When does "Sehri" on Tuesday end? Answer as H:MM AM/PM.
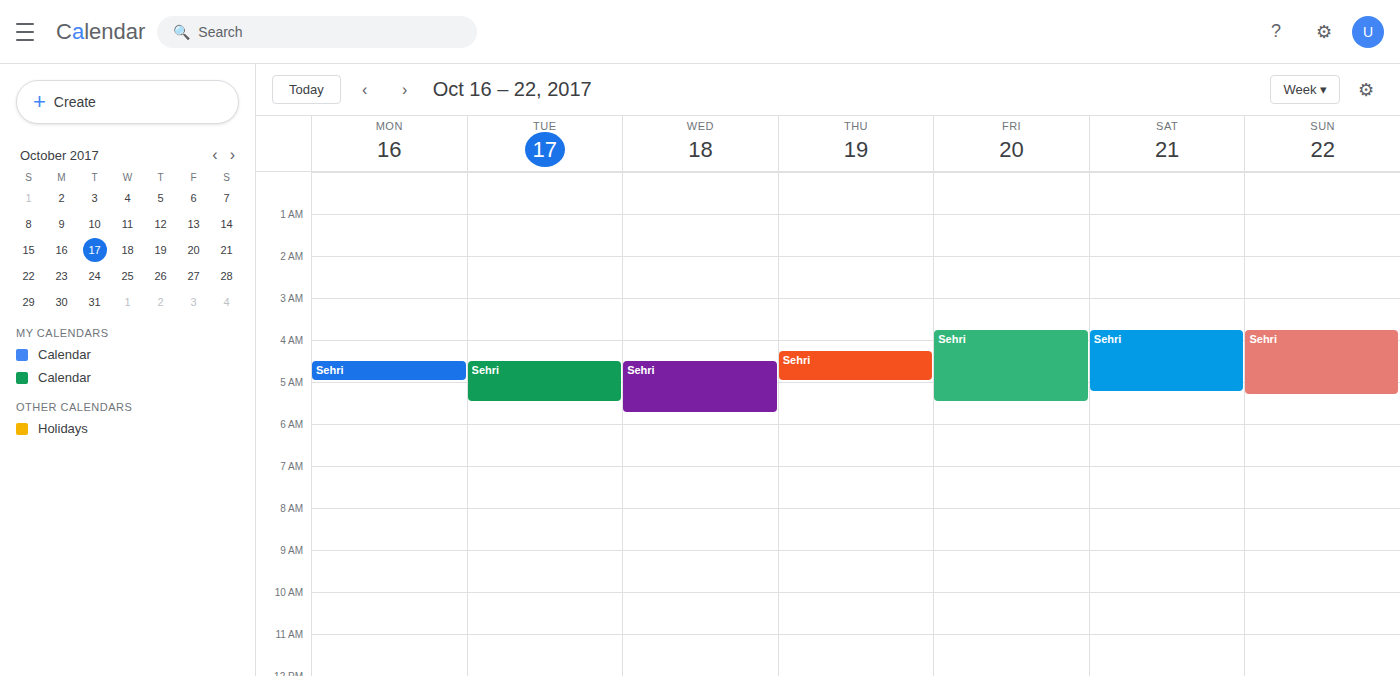
5:30 AM